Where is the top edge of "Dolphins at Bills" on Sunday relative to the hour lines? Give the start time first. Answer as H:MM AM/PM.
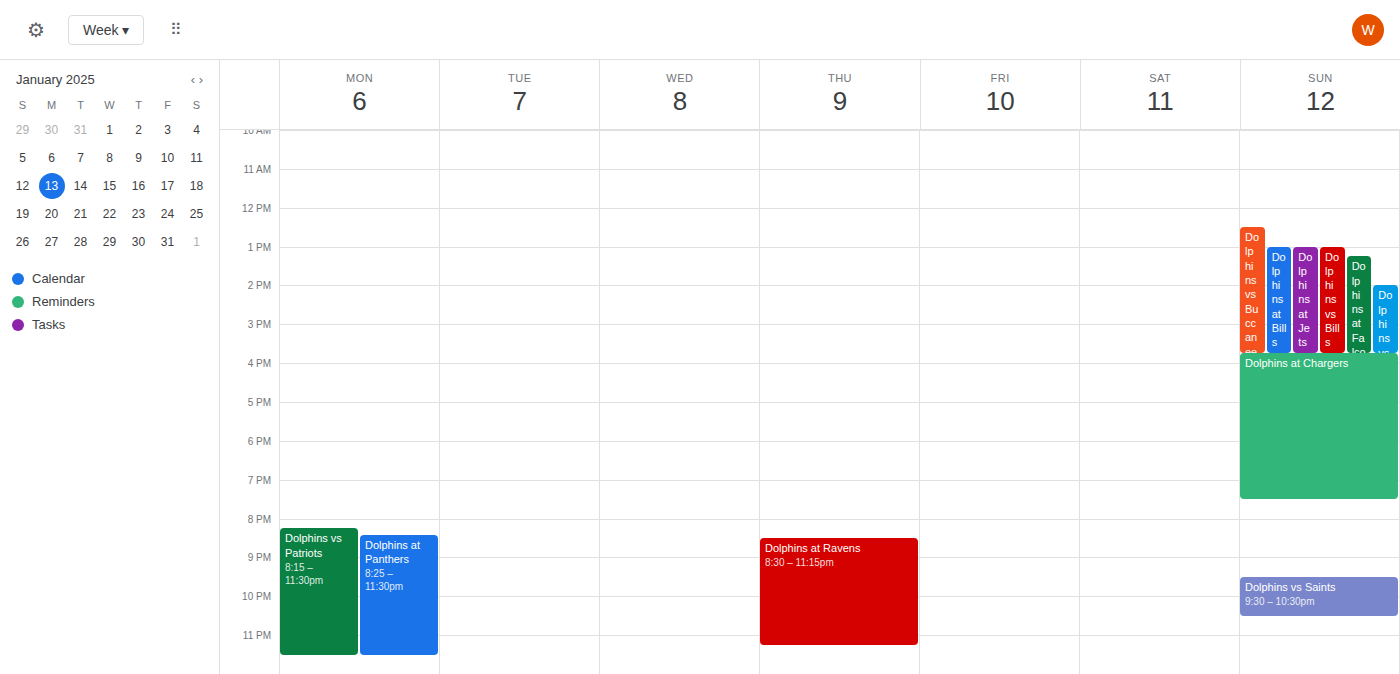
1:00 PM -- exactly on the 1 PM line.